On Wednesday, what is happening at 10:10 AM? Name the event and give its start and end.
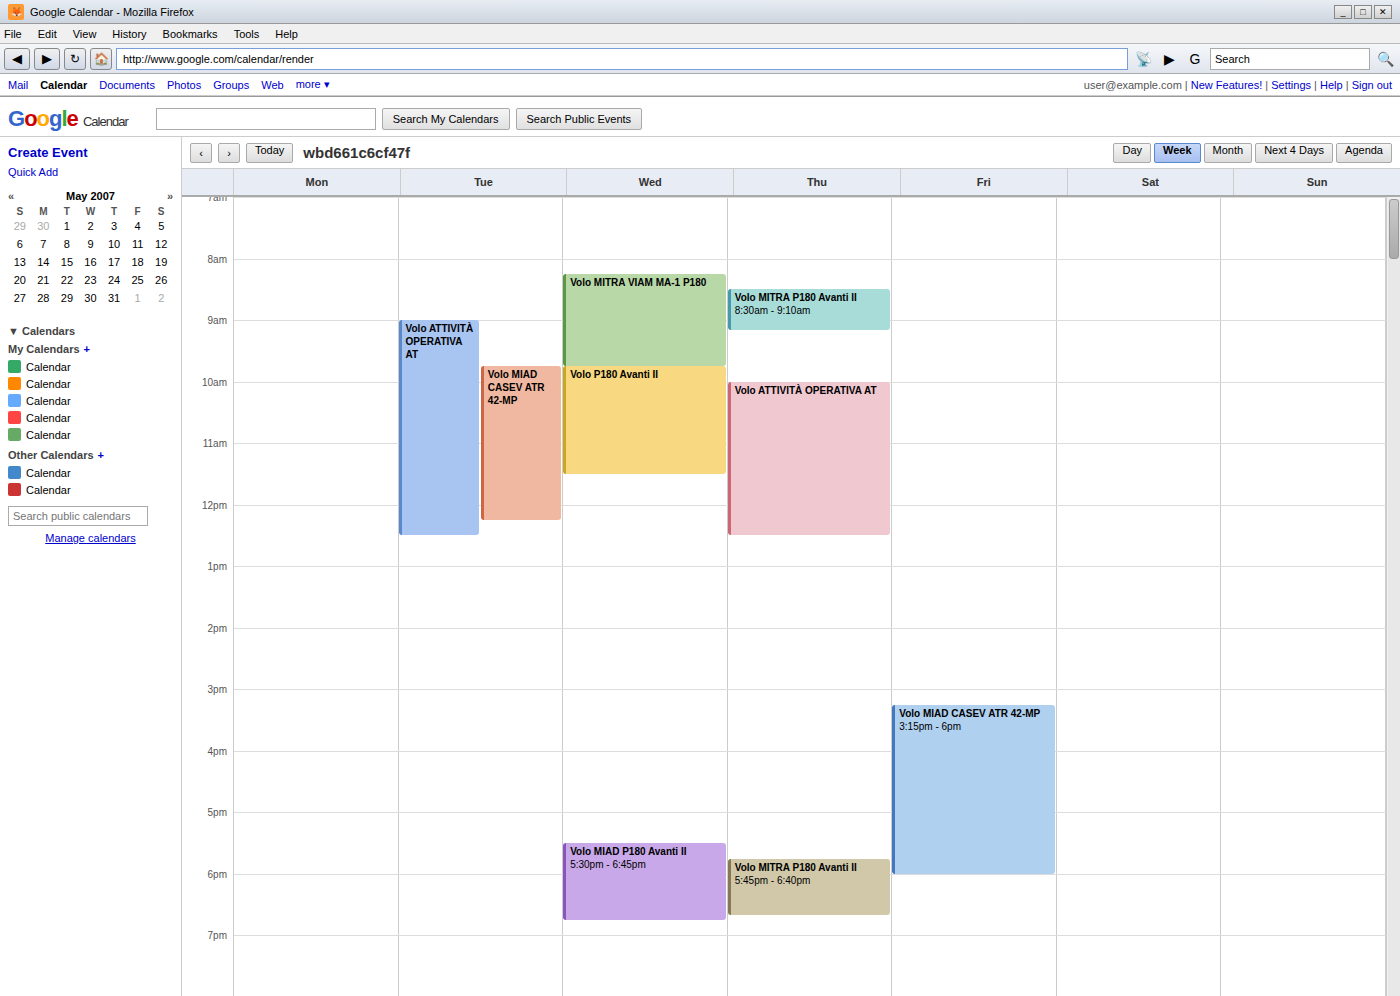
"Volo P180 Avanti II", 9:45 AM to 11:30 AM